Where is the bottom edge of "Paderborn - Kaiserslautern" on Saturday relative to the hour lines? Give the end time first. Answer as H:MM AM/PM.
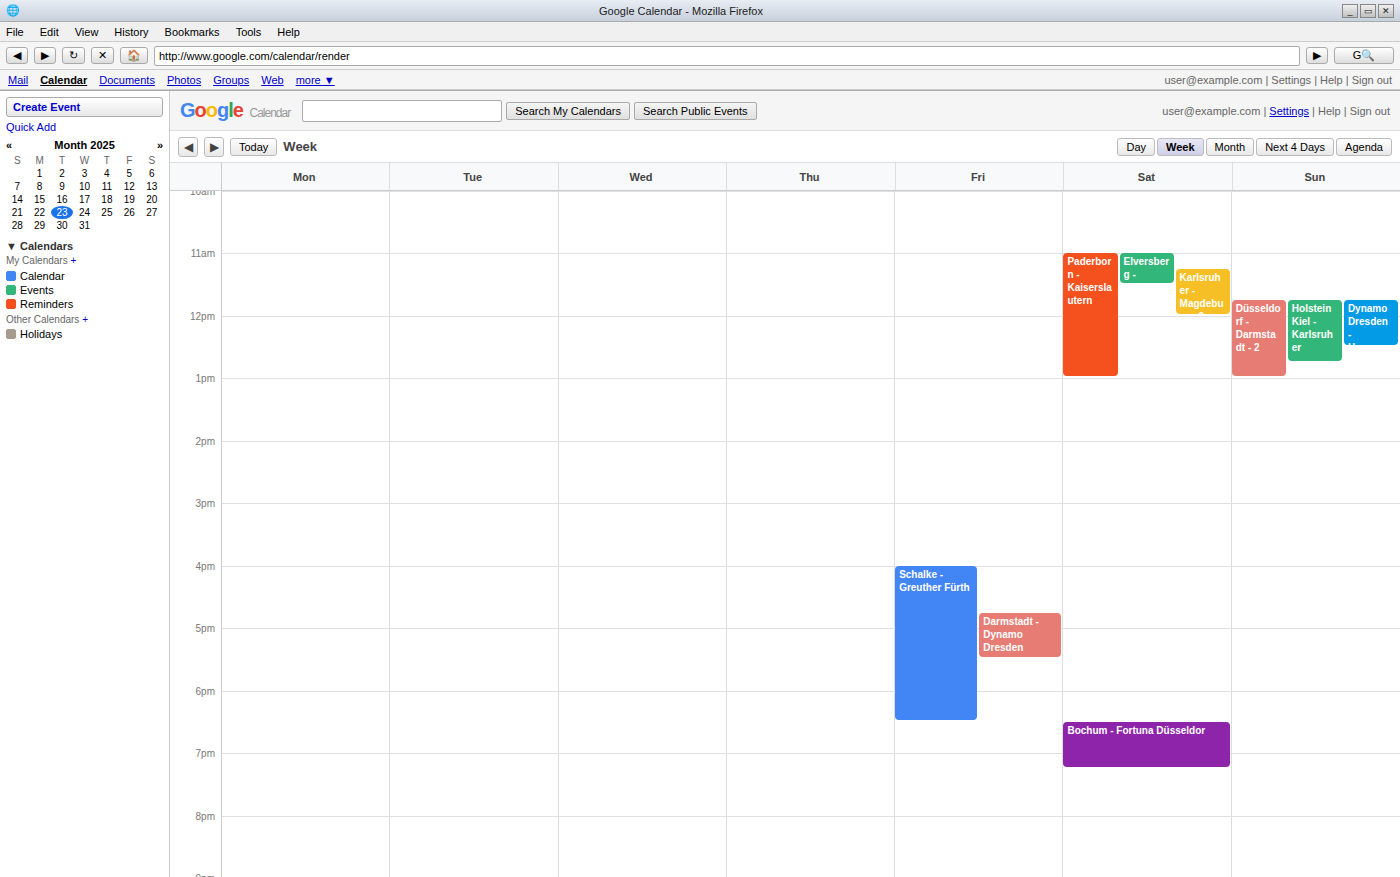
1:00 PM -- exactly on the 1 PM line.